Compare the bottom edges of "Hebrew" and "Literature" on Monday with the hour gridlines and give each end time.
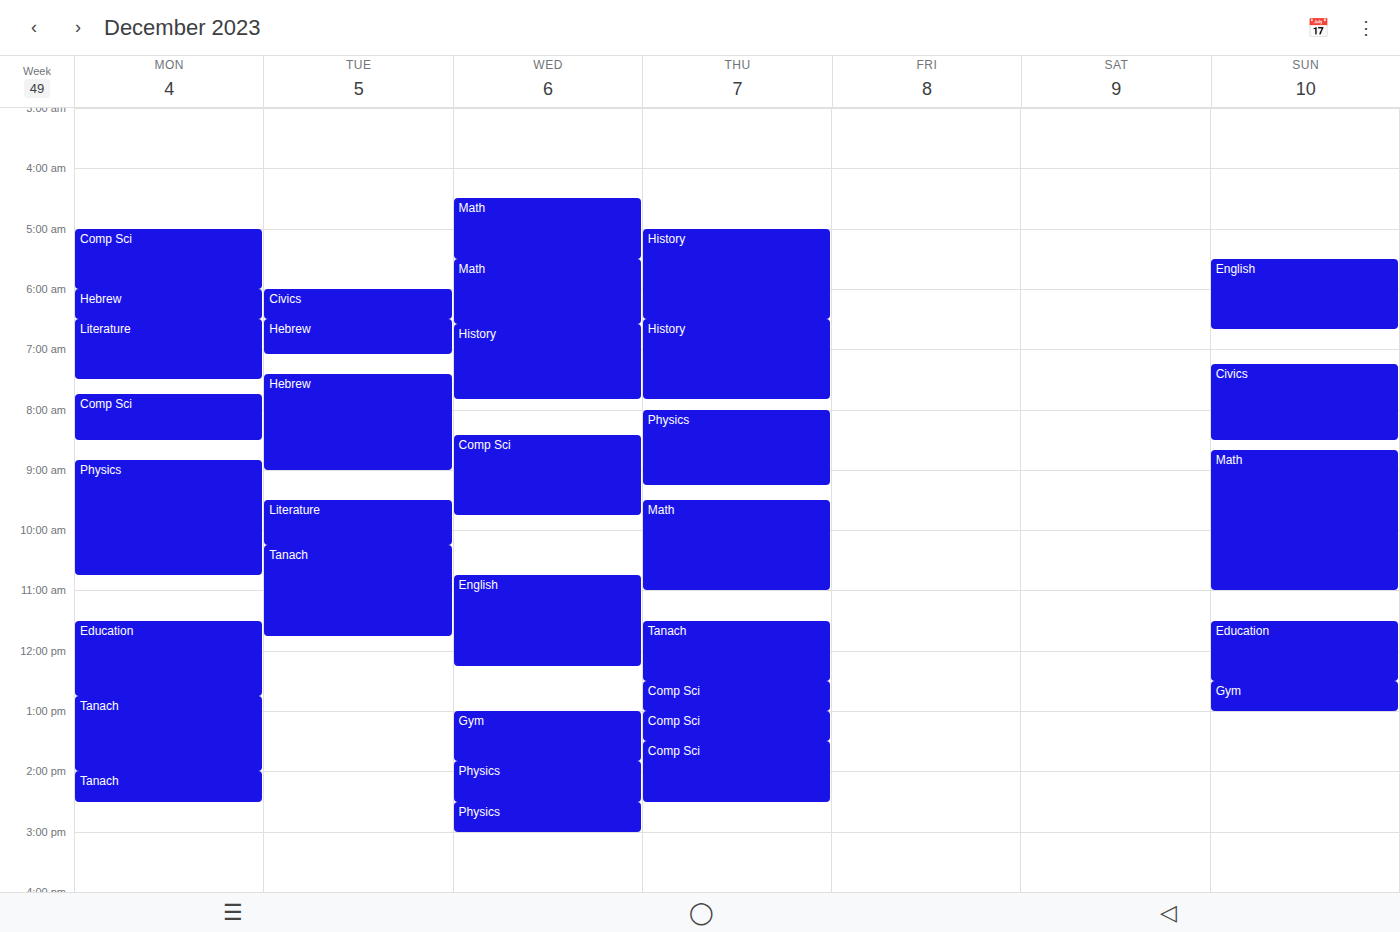
"Hebrew": 06:30, halfway between the 06:00 and 07:00 lines. "Literature": 07:30, halfway between the 07:00 and 08:00 lines.